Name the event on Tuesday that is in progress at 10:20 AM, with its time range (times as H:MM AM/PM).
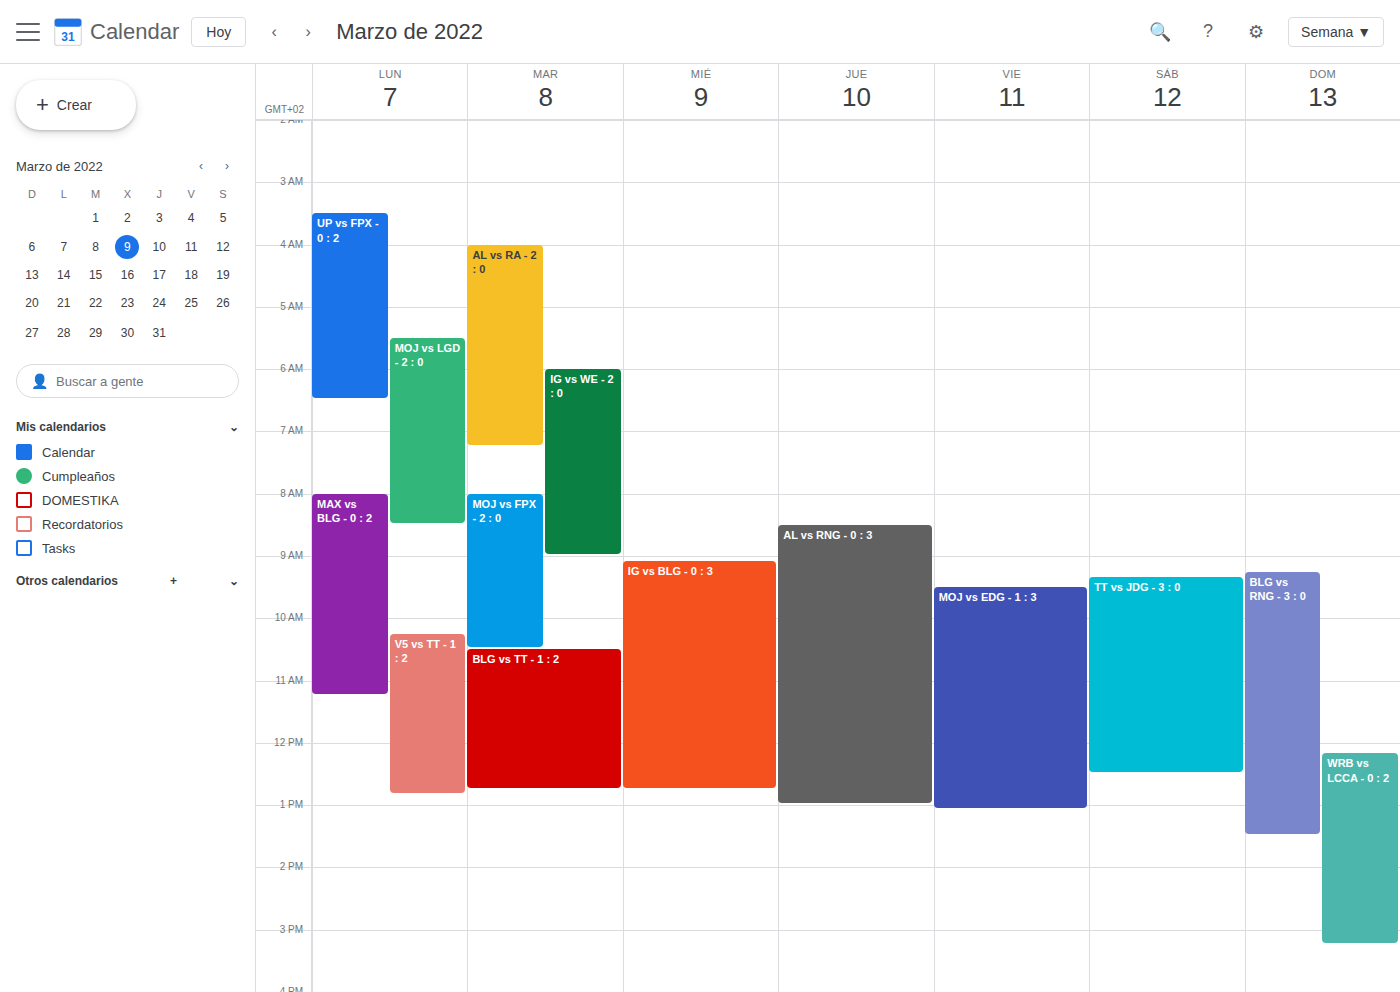
"MOJ vs FPX - 2 : 0", 8:00 AM to 10:30 AM